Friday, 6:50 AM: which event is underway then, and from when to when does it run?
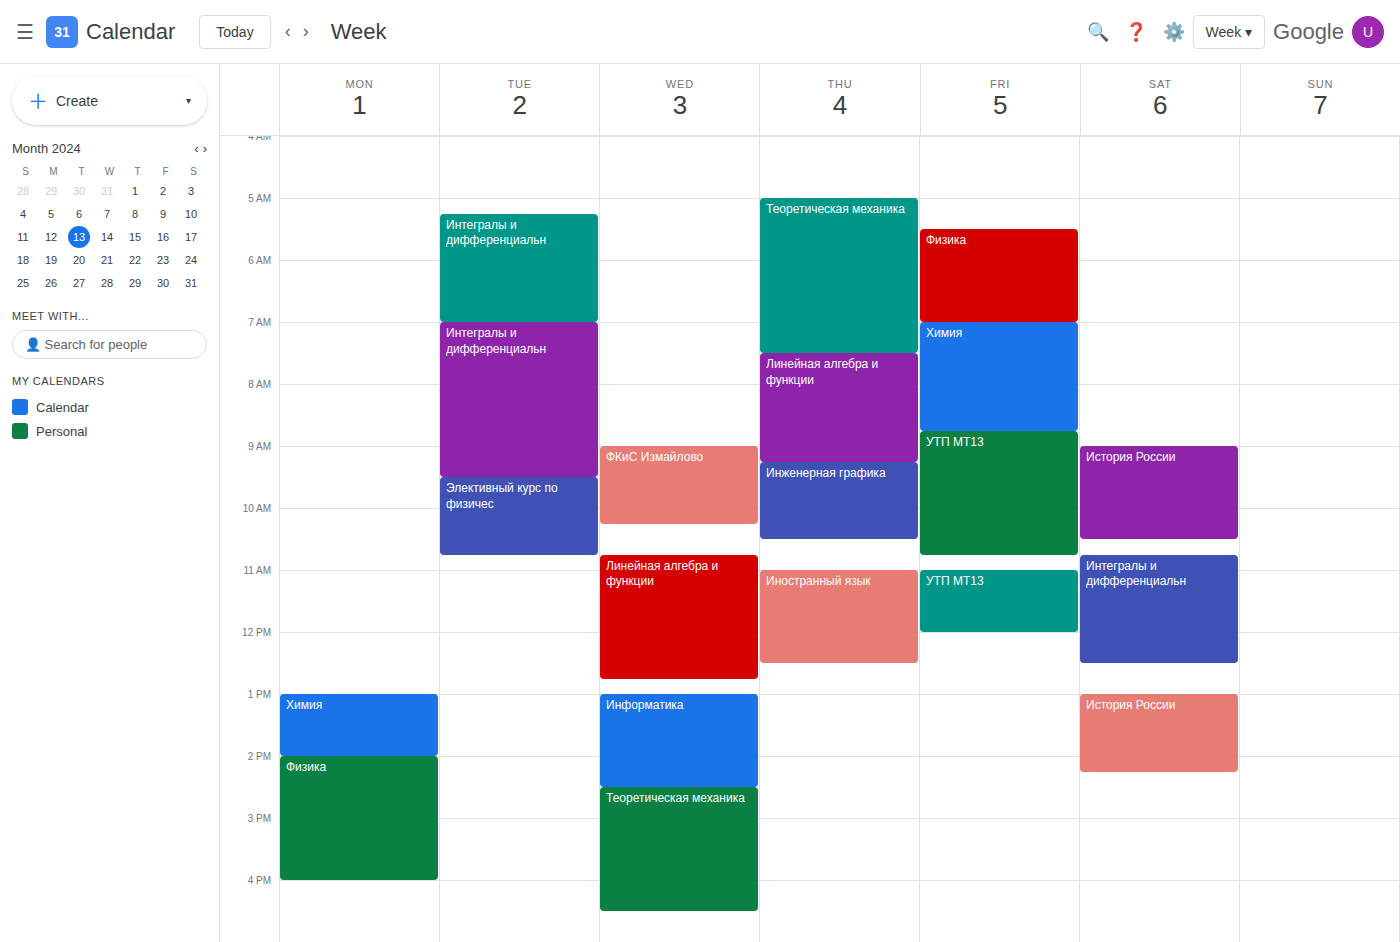
"Физика", 5:30 AM to 7:00 AM